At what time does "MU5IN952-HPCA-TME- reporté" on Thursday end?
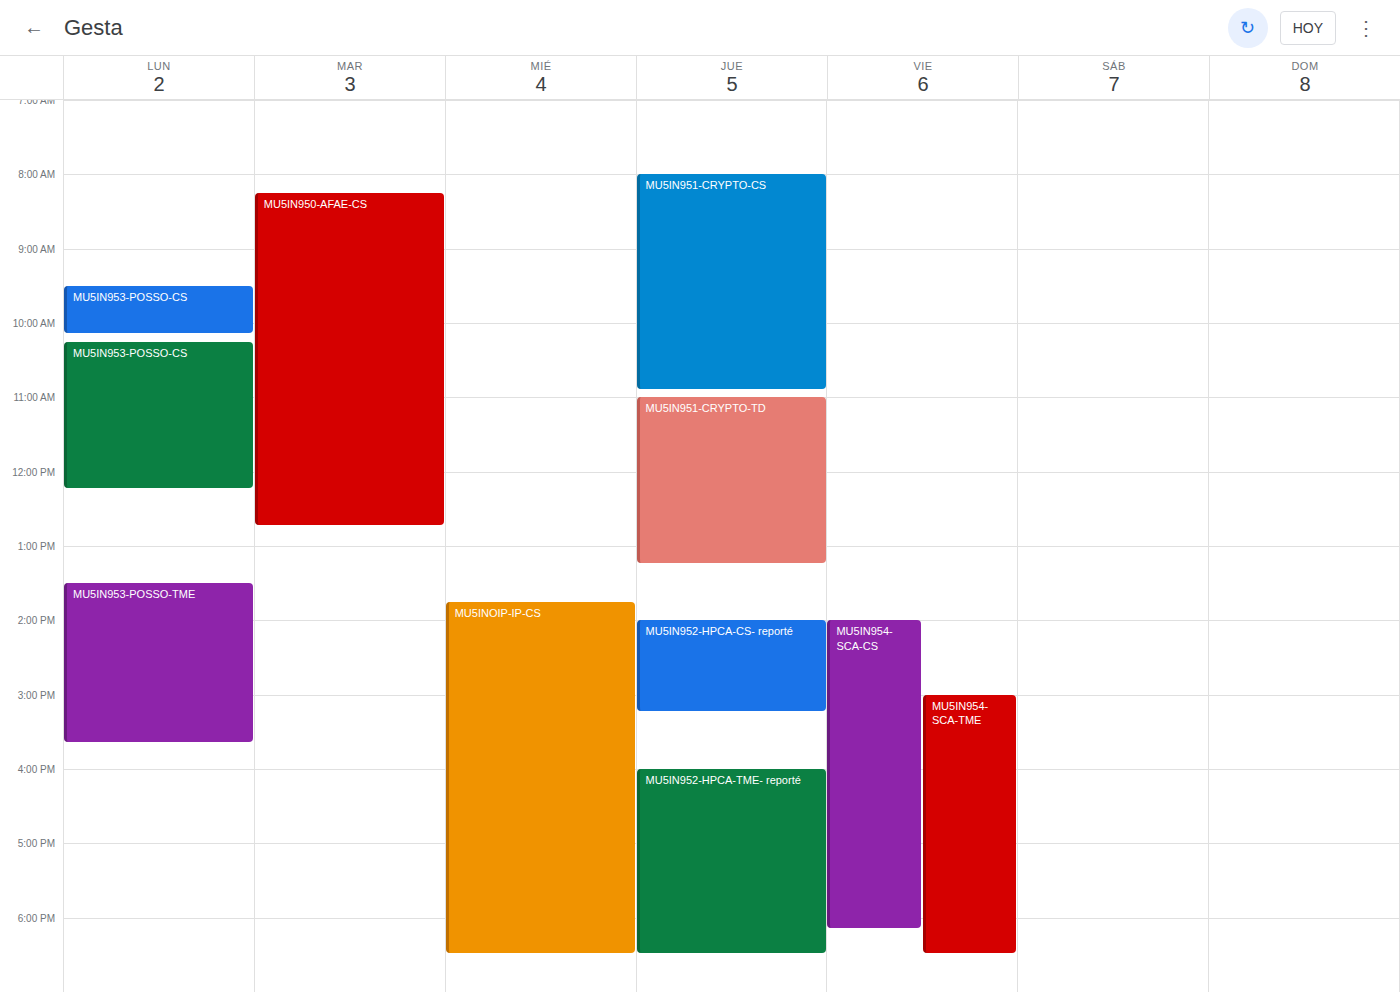
18:30